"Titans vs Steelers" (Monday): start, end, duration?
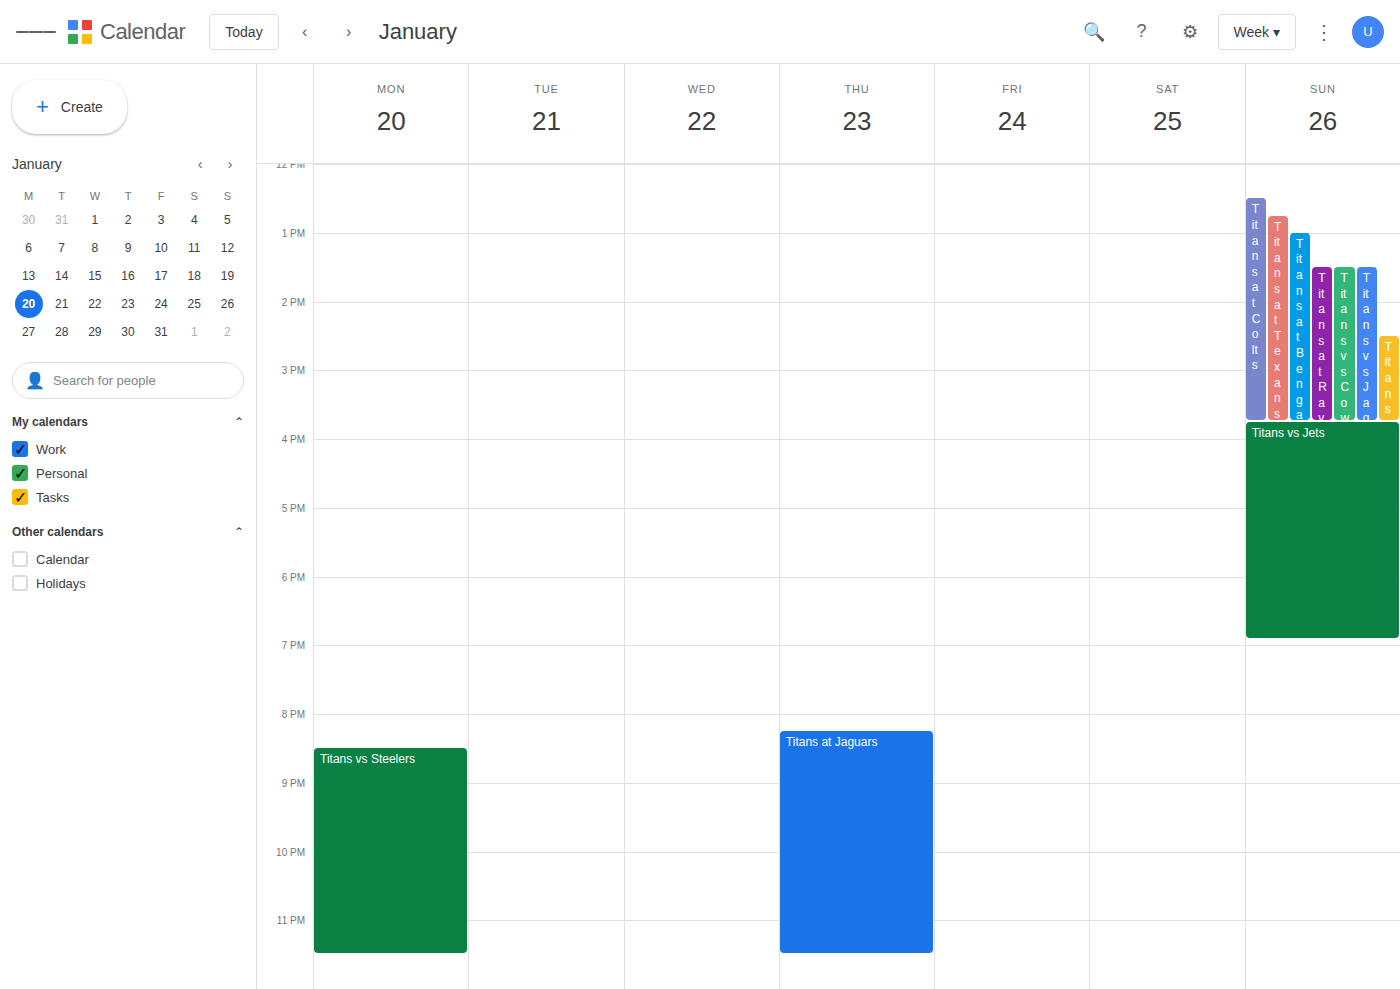
8:30 PM to 11:30 PM, 3 hours